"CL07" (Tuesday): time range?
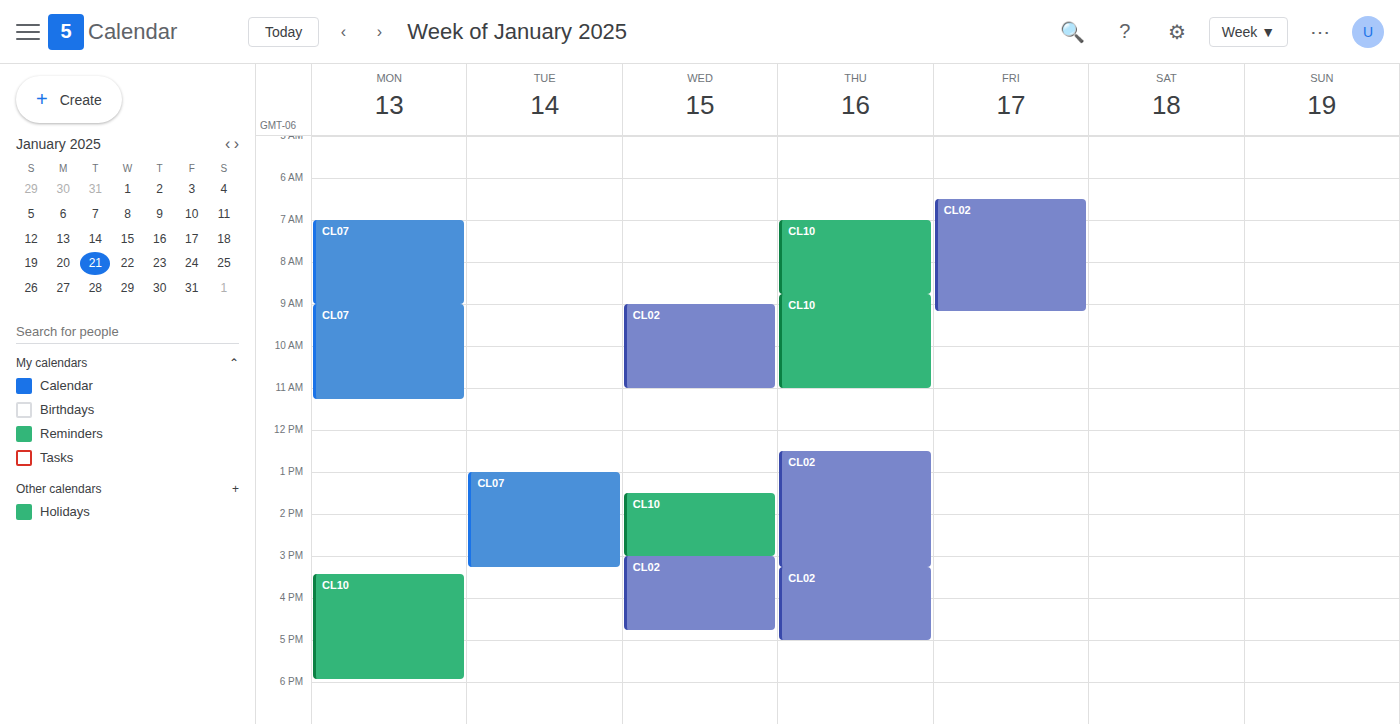
13:00 to 15:15